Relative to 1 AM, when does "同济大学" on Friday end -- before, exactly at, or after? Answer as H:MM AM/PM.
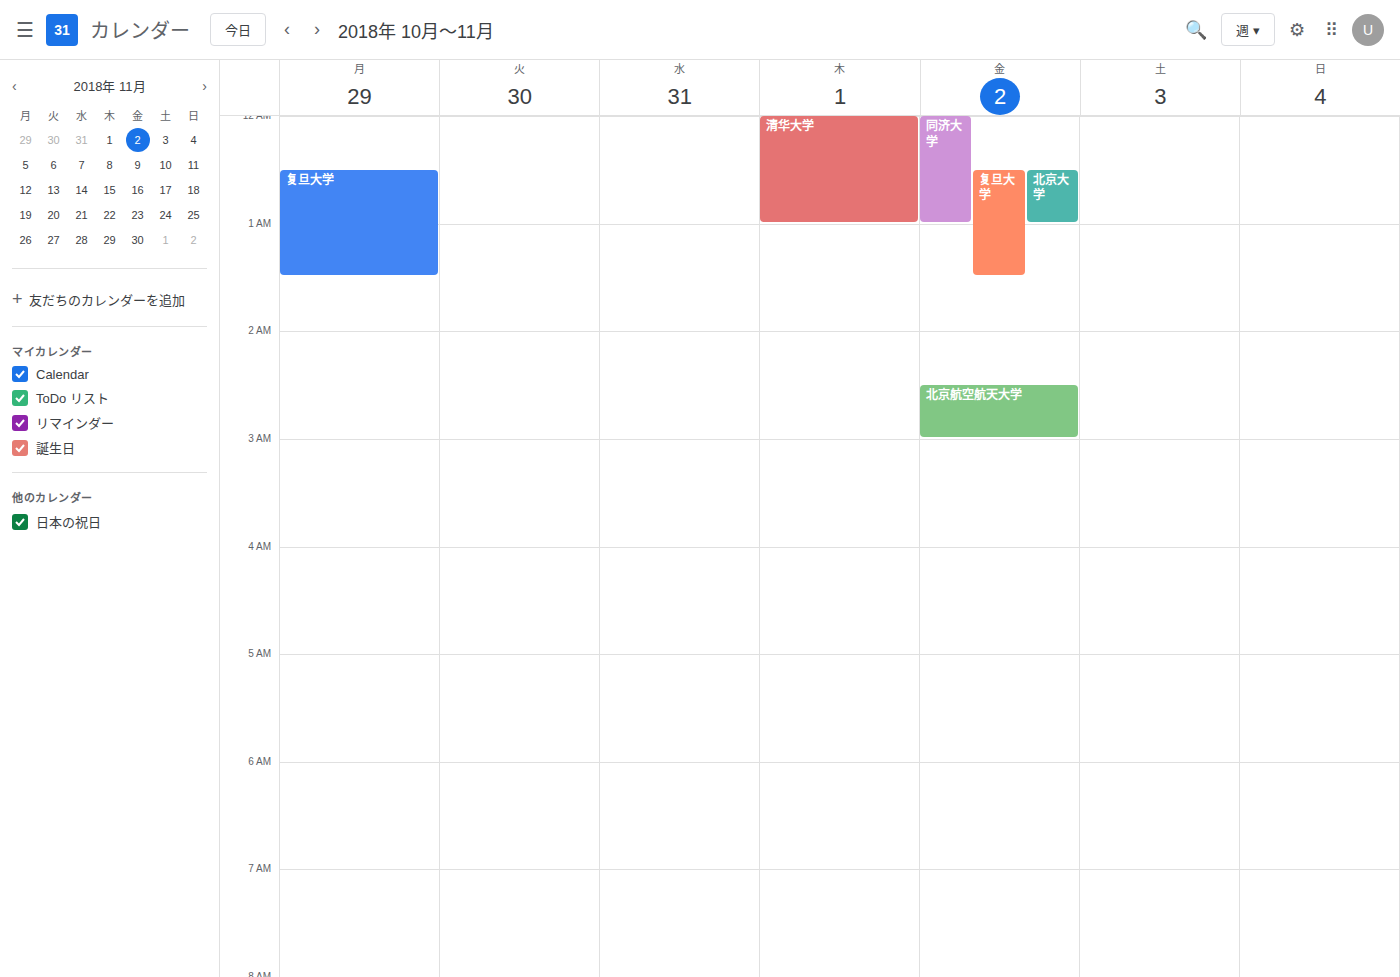
1:00 AM -- exactly at 1 AM, on the 1 AM line.